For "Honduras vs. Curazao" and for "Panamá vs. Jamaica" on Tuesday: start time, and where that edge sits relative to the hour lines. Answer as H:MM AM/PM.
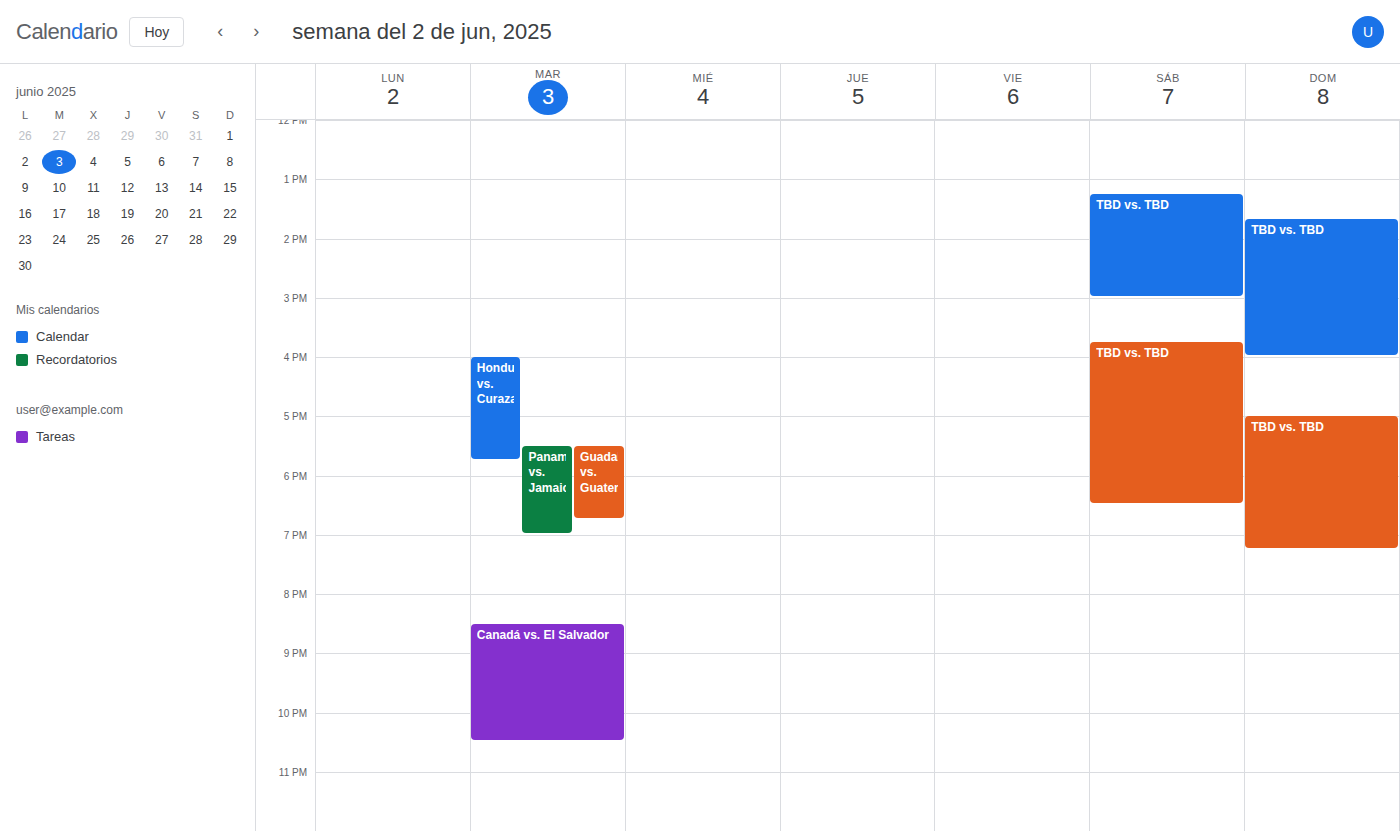
"Honduras vs. Curazao": 4:00 PM, exactly on the 4 PM line. "Panamá vs. Jamaica": 5:30 PM, halfway between the 5 PM and 6 PM lines.